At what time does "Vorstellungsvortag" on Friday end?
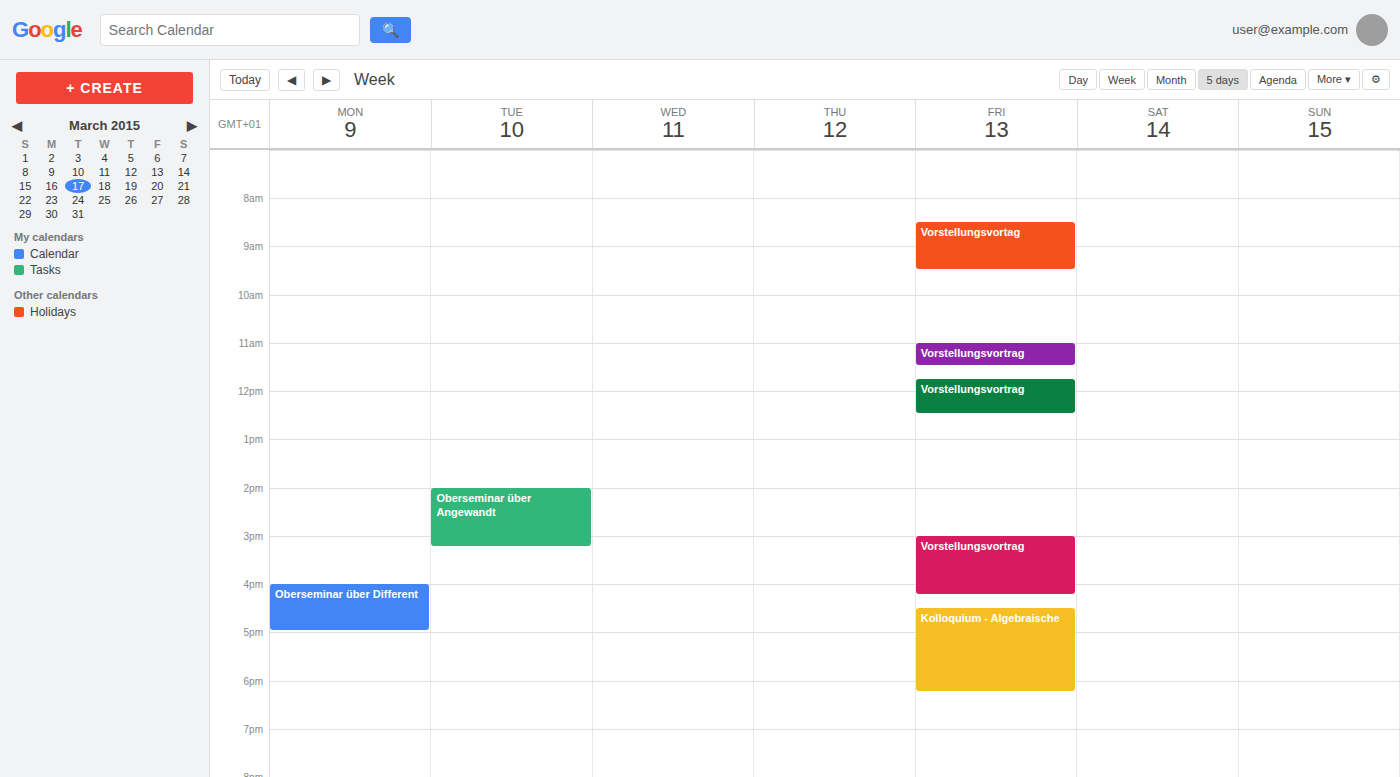
9:30 AM